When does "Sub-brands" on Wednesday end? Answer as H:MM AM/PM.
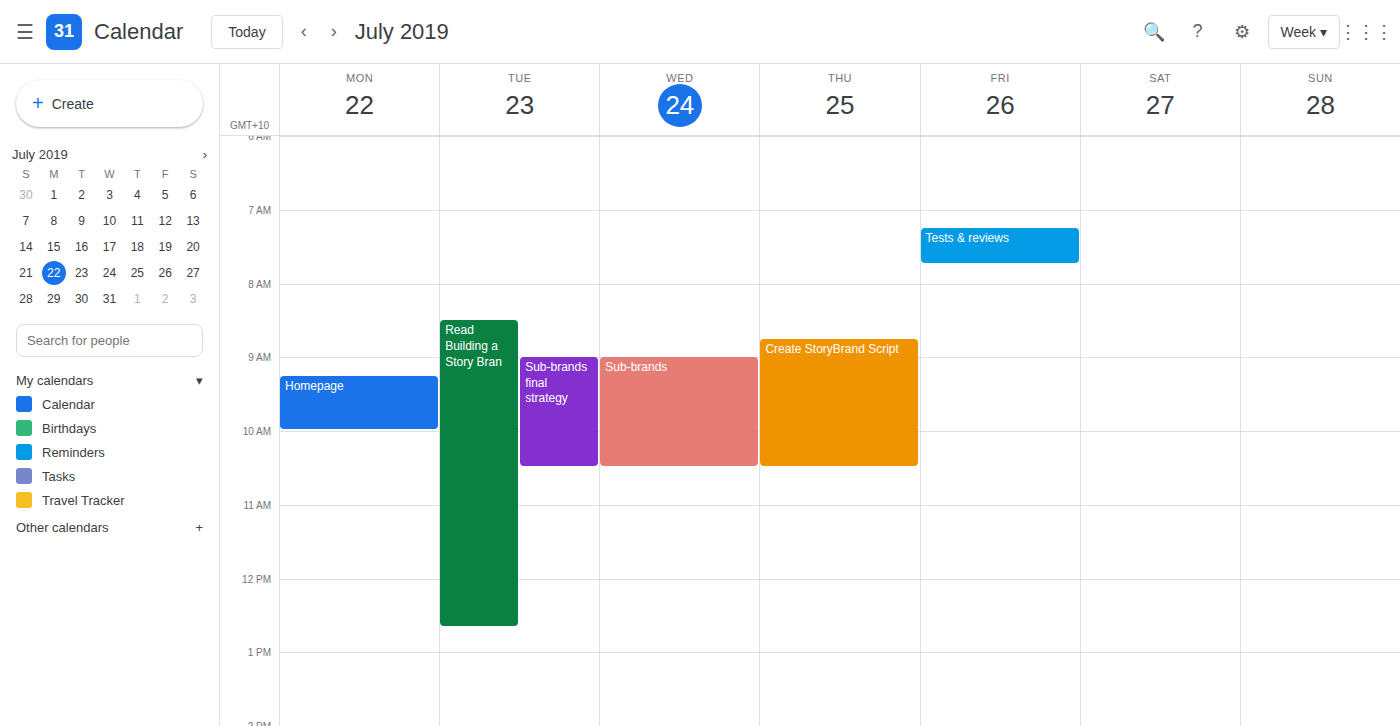
10:30 AM